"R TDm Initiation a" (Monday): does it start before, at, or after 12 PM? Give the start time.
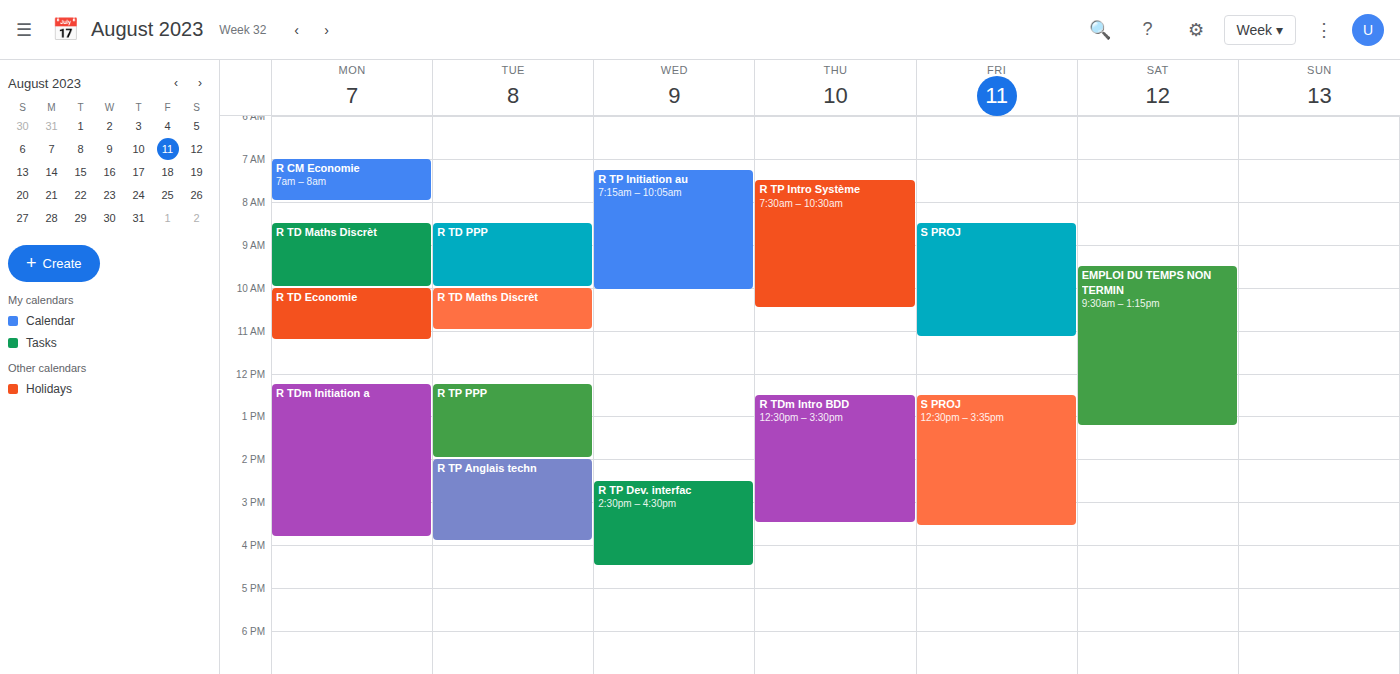
12:15 PM -- after 12 PM, 15 minutes below the 12 PM line.